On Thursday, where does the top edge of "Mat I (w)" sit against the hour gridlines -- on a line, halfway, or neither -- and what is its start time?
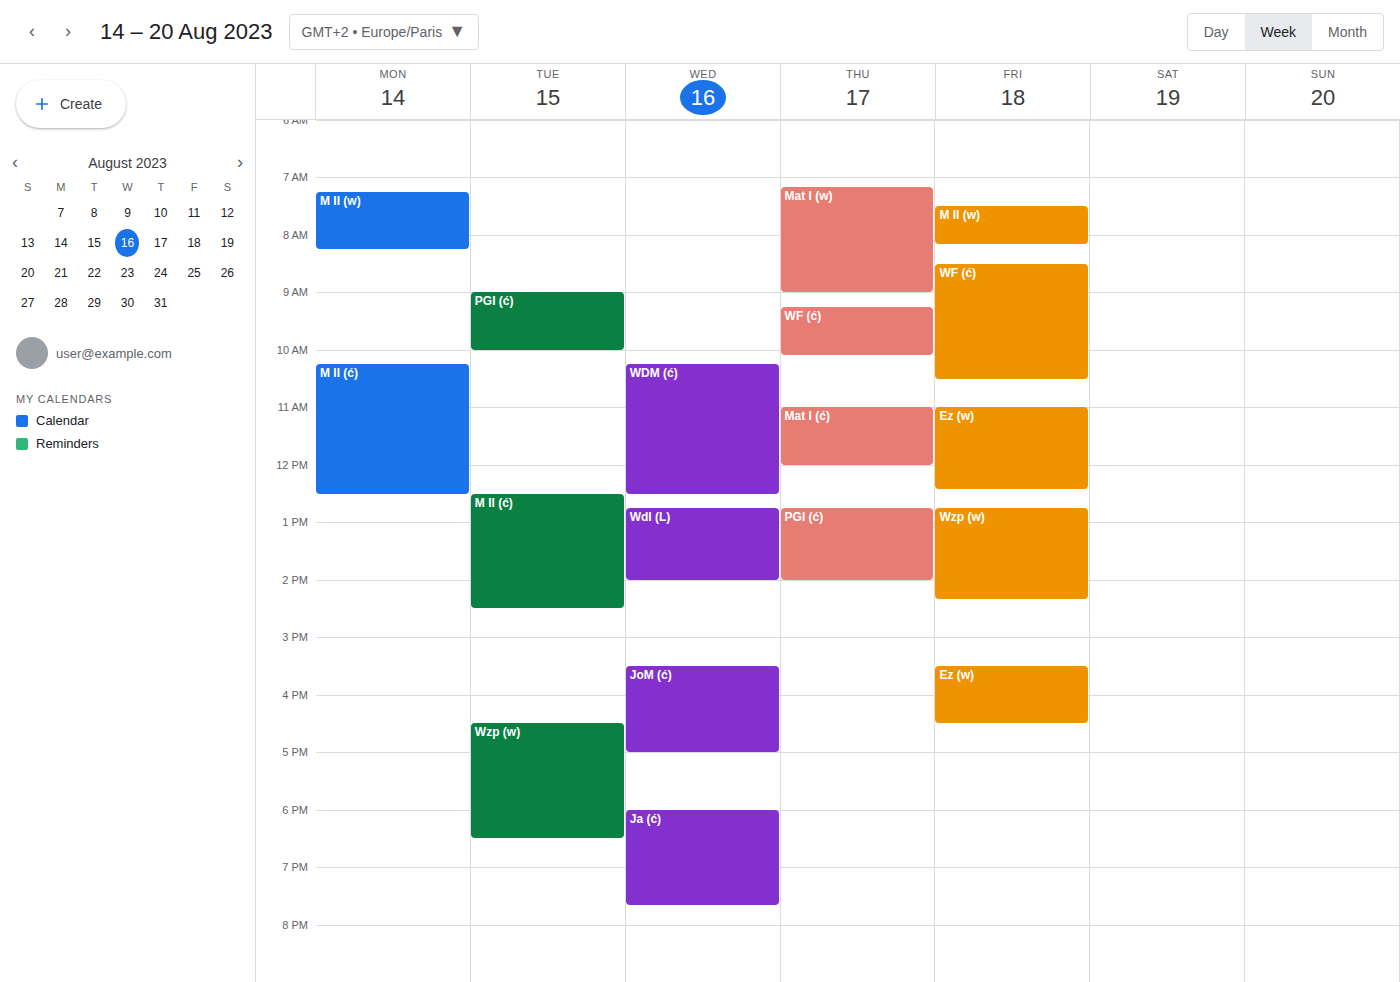
7:10 AM -- neither: 10 minutes below the 7 AM line and 50 minutes above the 8 AM line.